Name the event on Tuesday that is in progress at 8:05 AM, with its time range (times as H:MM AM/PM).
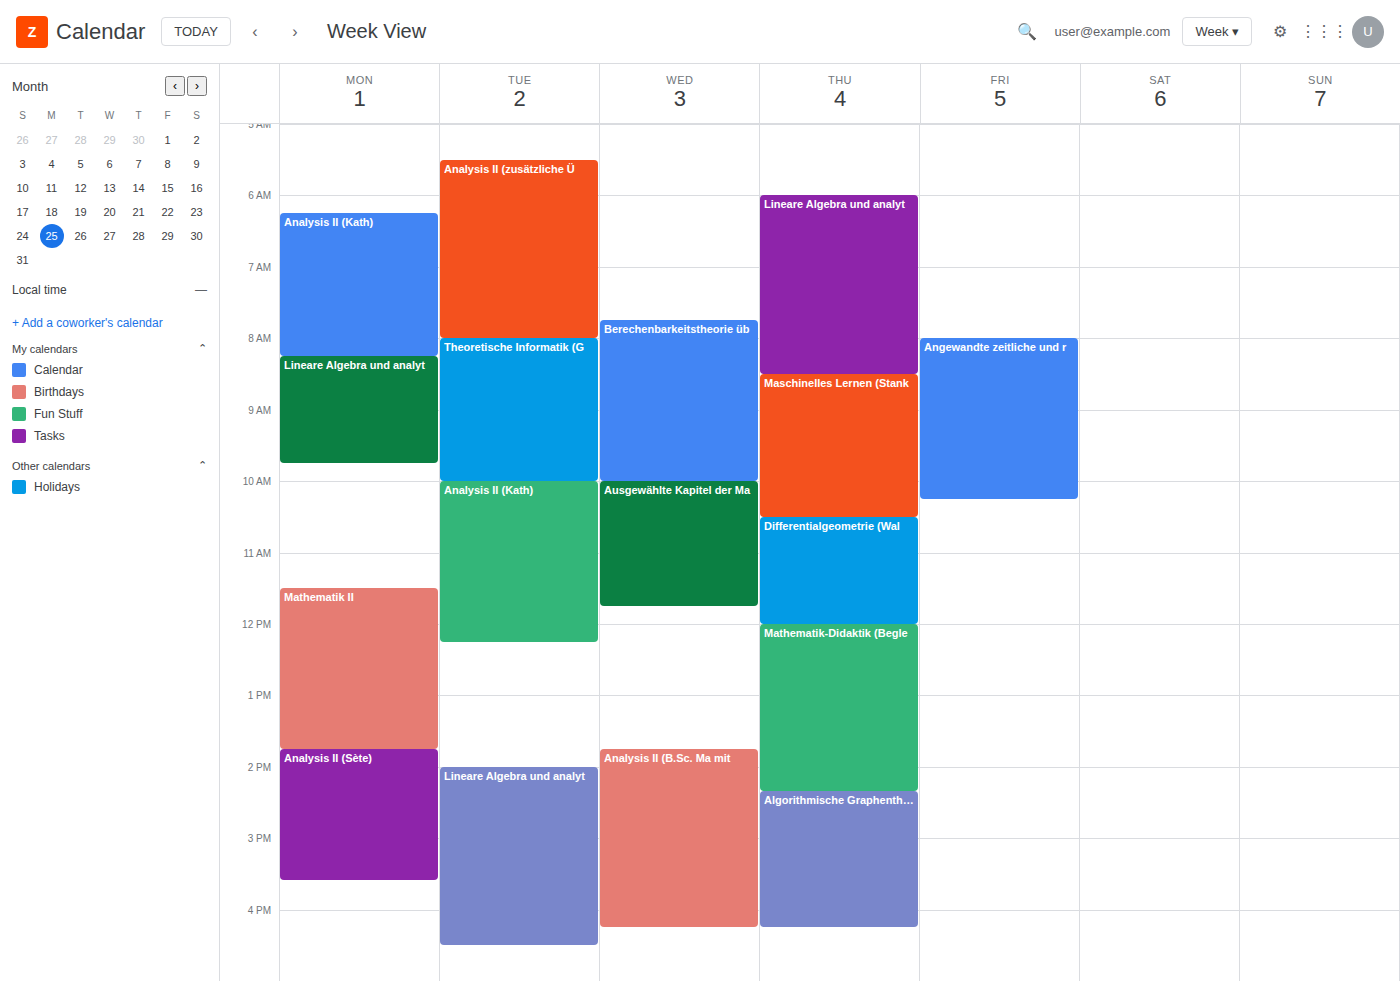
"Theoretische Informatik (G", 8:00 AM to 10:00 AM